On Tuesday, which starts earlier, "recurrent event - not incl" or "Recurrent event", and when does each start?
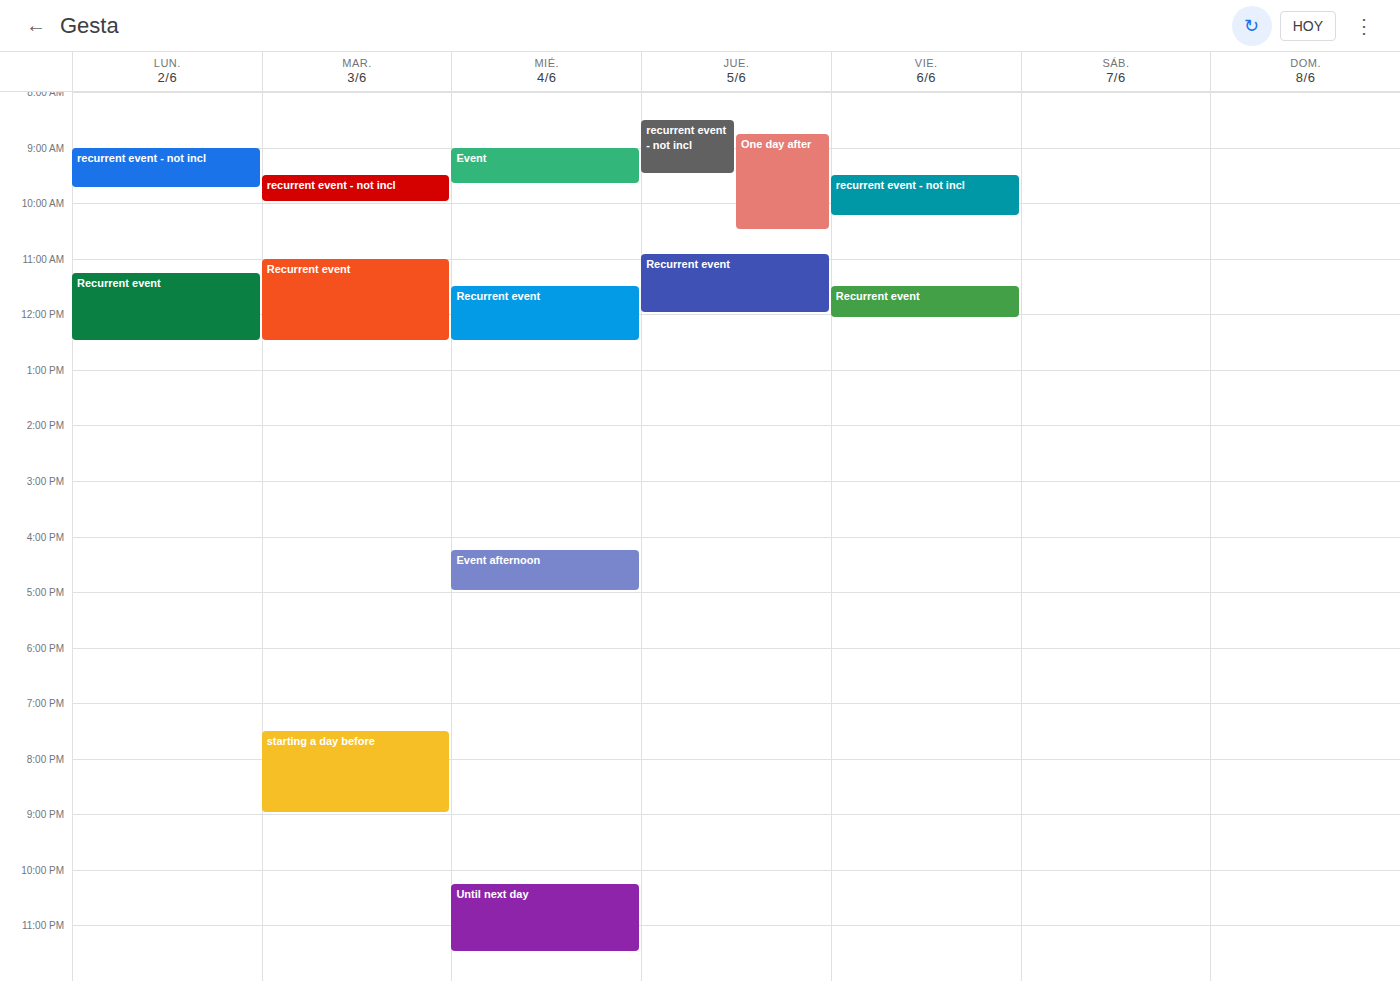
"recurrent event - not incl" 9:30 AM; "Recurrent event" 11:00 AM.